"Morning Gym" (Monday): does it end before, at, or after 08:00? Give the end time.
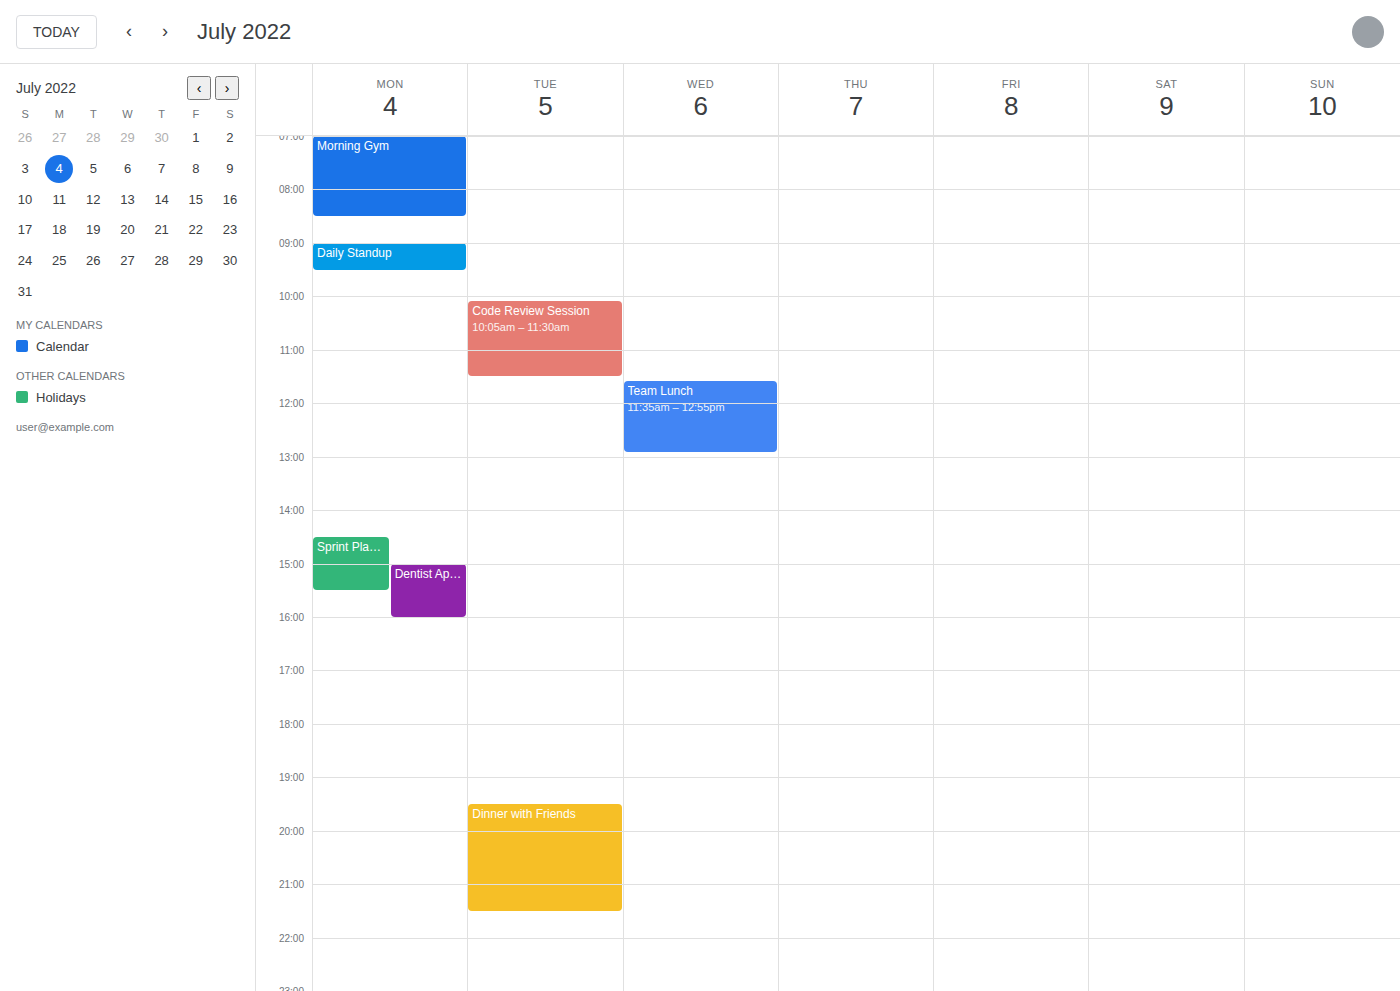
08:30 -- after 08:00, 30 minutes below the 08:00 line.